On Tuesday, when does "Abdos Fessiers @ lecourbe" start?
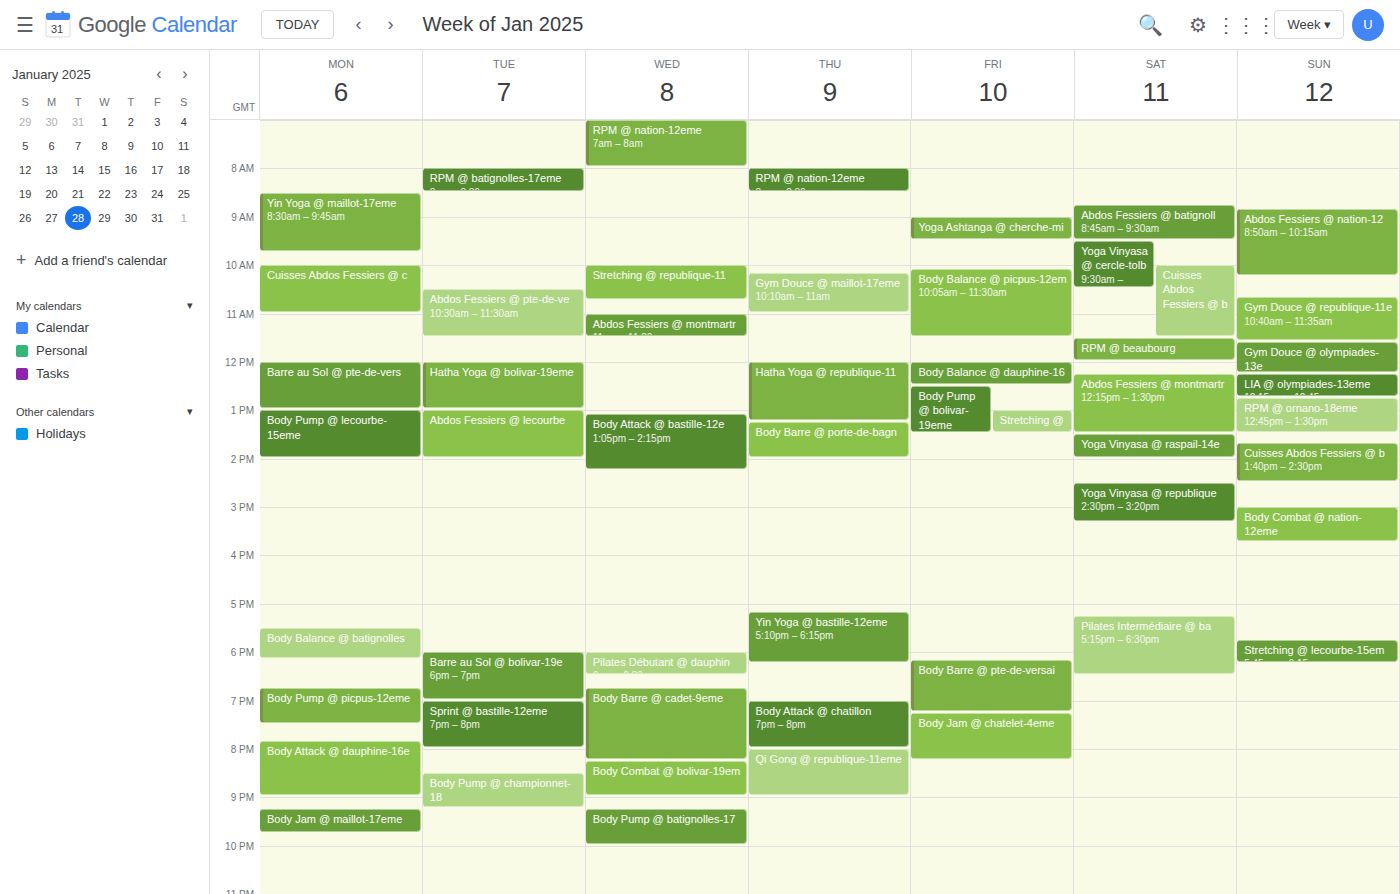
1:00 PM